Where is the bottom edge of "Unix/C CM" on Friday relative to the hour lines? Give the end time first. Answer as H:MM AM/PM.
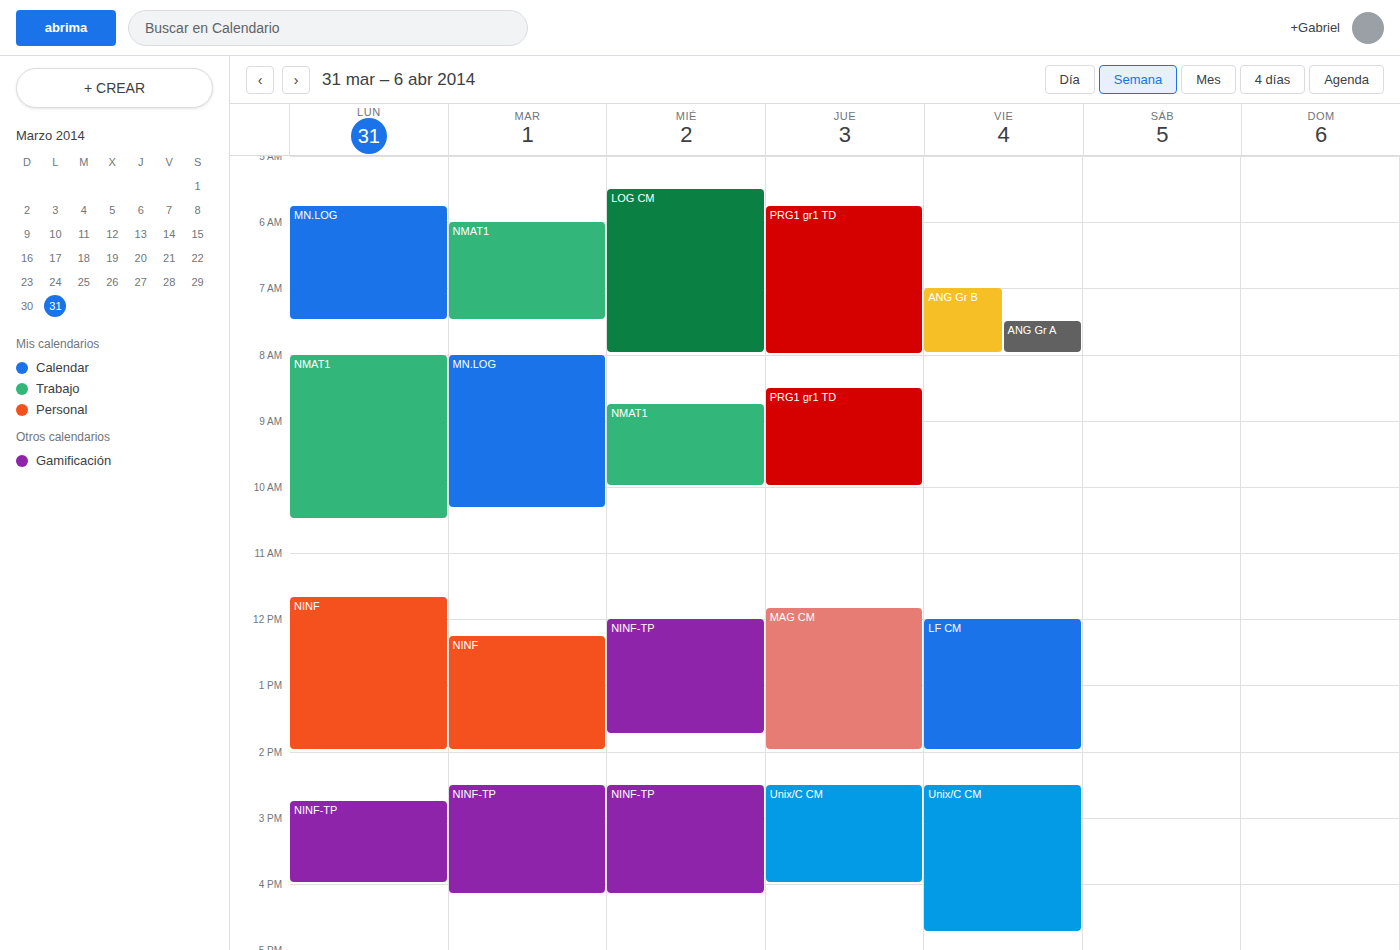
4:45 PM -- neither: three quarters of the way from the 4 PM line to the 5 PM line.